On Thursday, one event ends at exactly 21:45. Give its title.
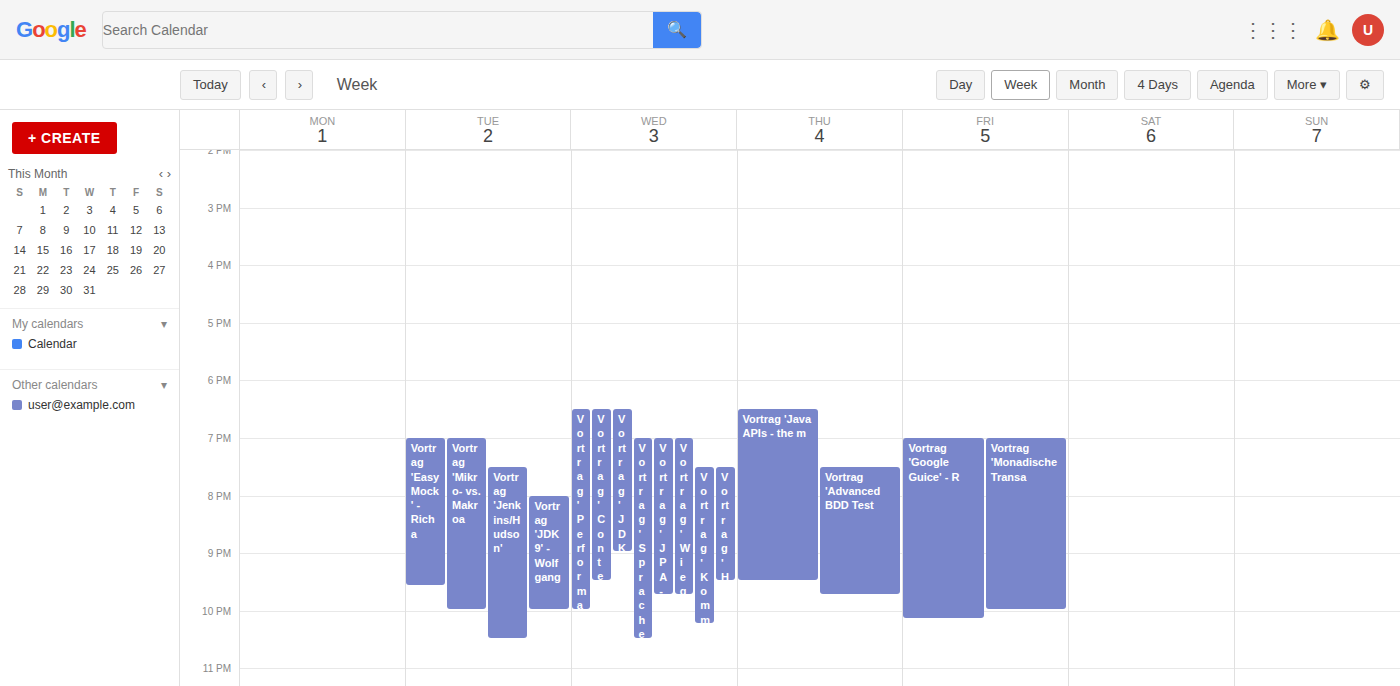
"Vortrag 'Advanced BDD Test"